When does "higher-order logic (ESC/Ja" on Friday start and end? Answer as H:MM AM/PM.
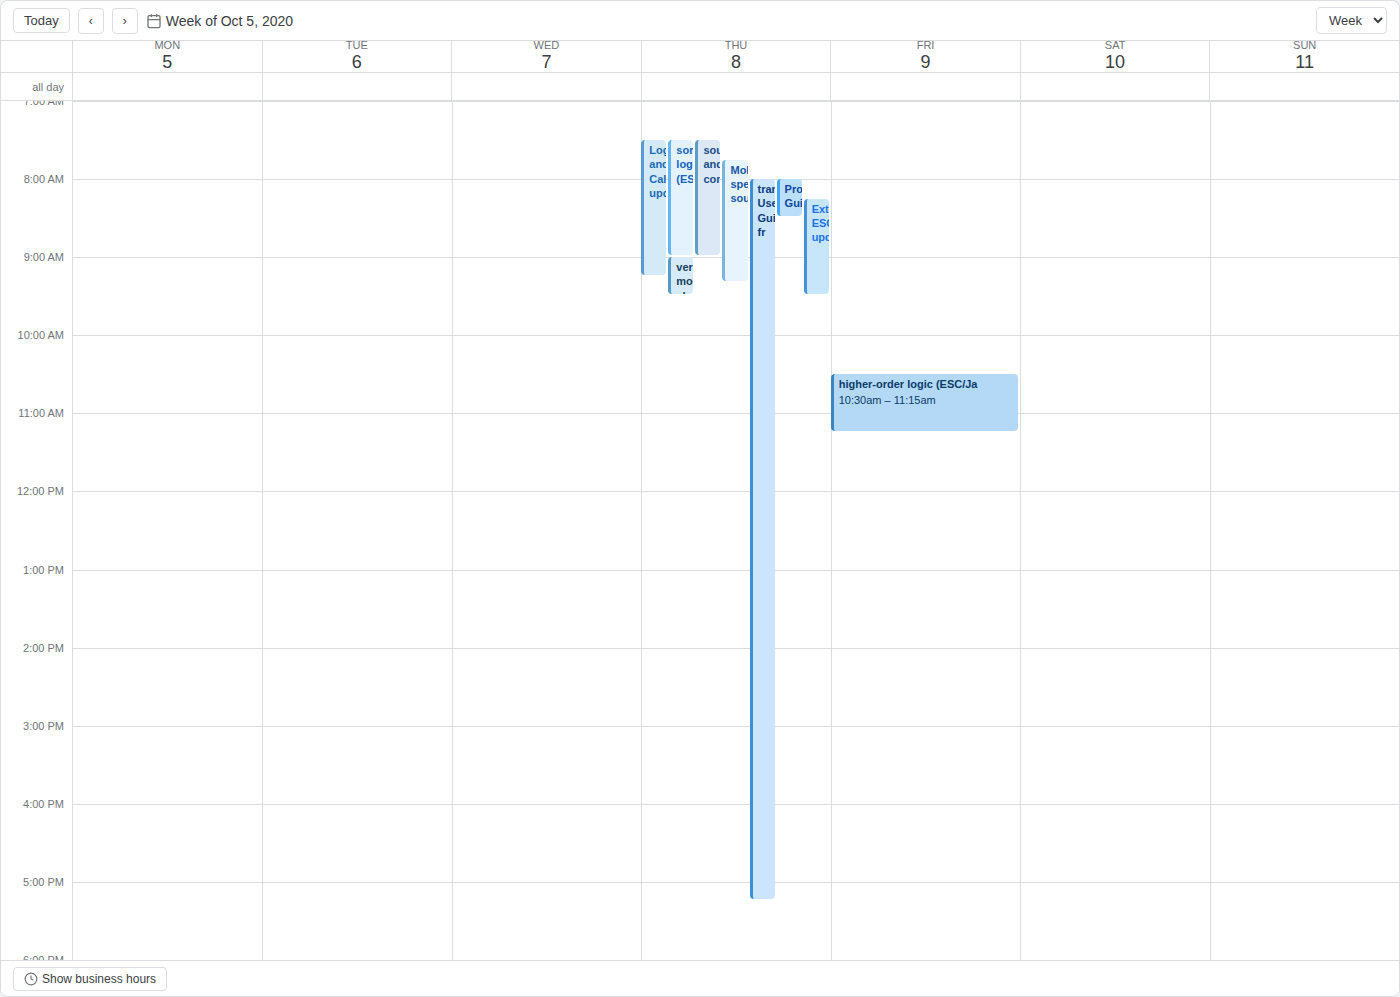
10:30 AM to 11:15 AM